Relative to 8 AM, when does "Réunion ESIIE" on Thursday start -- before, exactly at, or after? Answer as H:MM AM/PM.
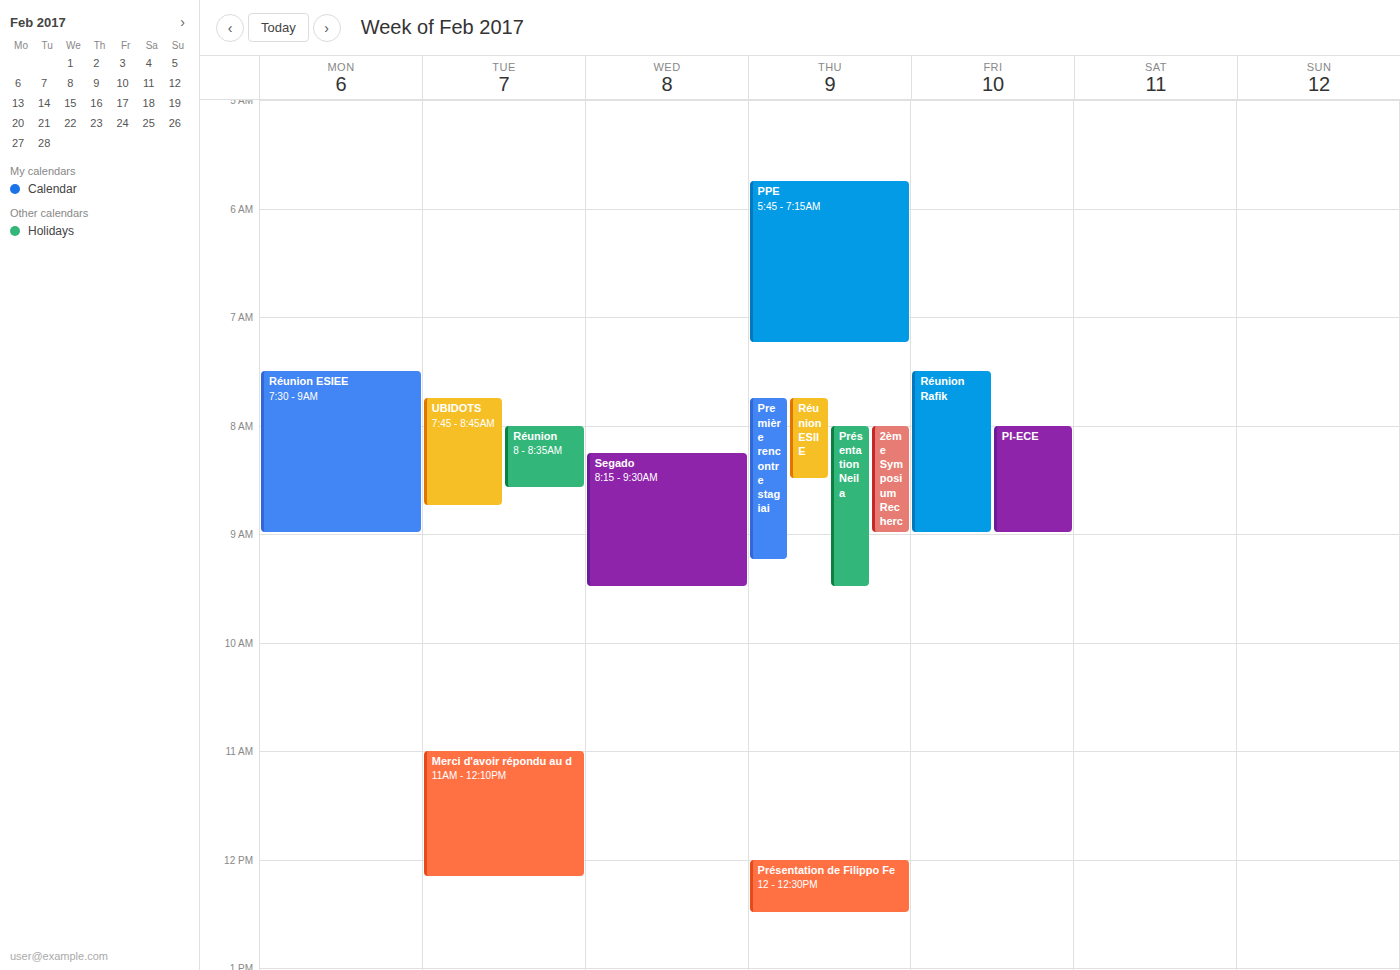
7:45 AM -- before 8 AM, 15 minutes above the 8 AM line.